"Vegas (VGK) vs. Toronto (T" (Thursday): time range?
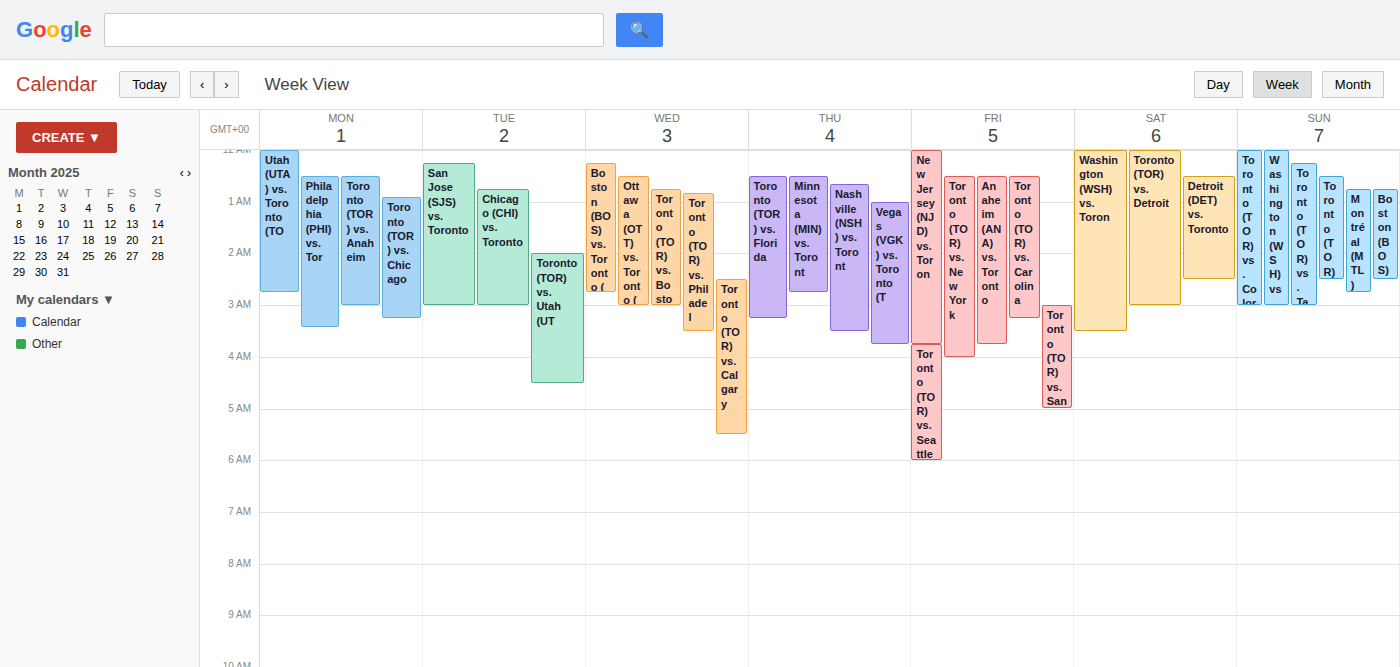
1:00 AM to 3:45 AM